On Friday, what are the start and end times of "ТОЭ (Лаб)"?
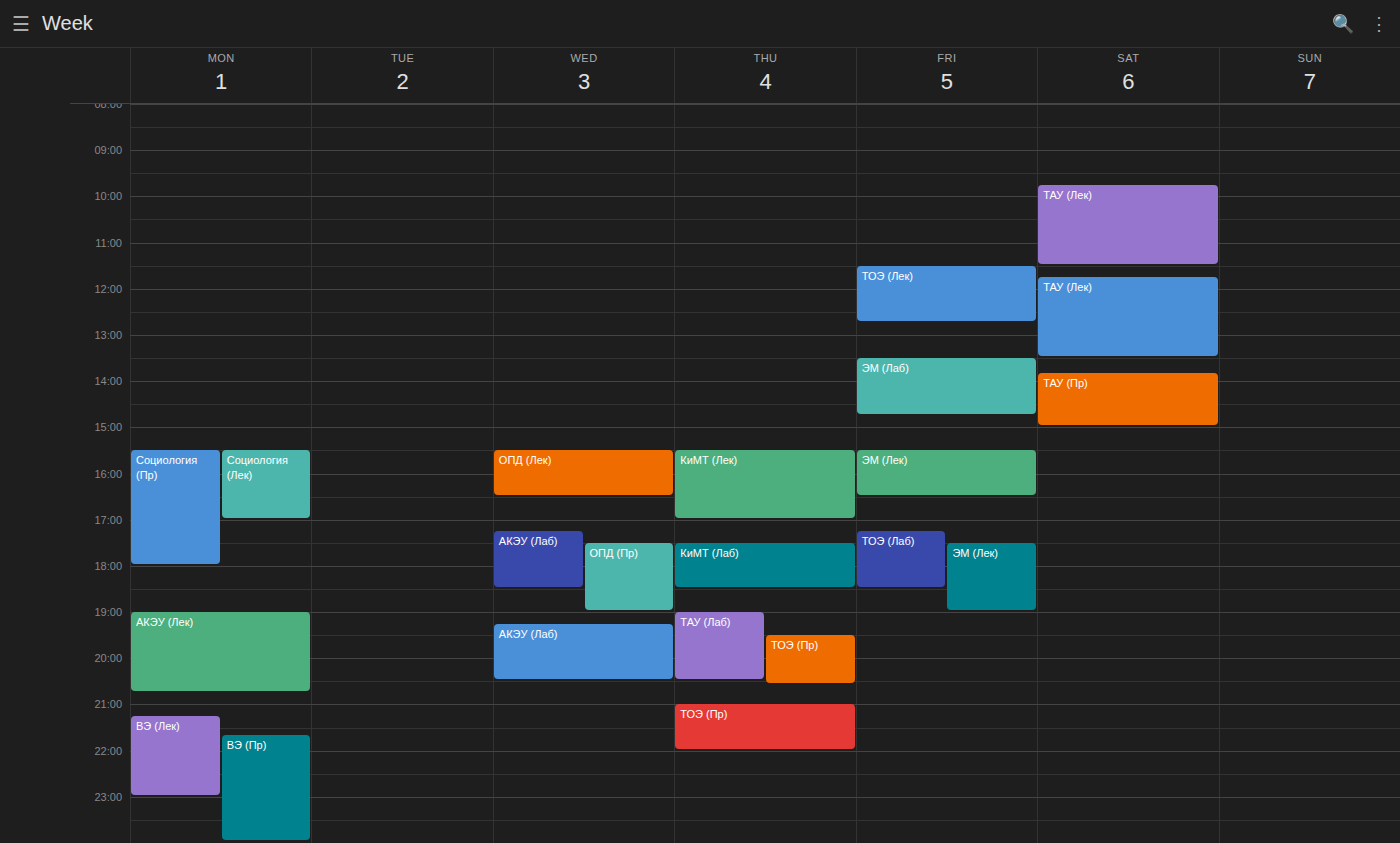
5:15 PM to 6:30 PM